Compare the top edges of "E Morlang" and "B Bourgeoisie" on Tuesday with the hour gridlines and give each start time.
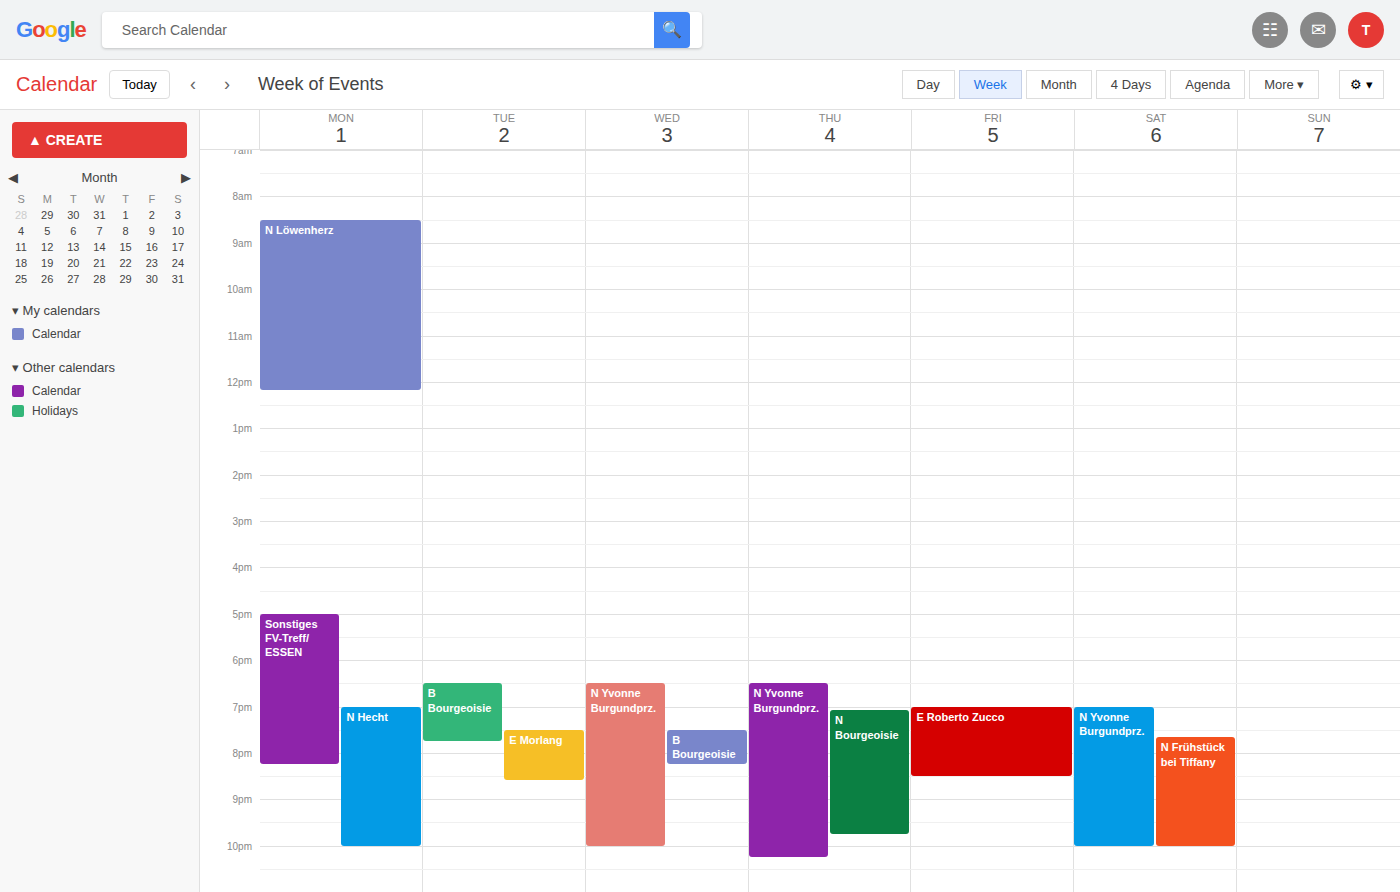
"E Morlang": 19:30, halfway between the 19:00 and 20:00 lines. "B Bourgeoisie": 18:30, halfway between the 18:00 and 19:00 lines.